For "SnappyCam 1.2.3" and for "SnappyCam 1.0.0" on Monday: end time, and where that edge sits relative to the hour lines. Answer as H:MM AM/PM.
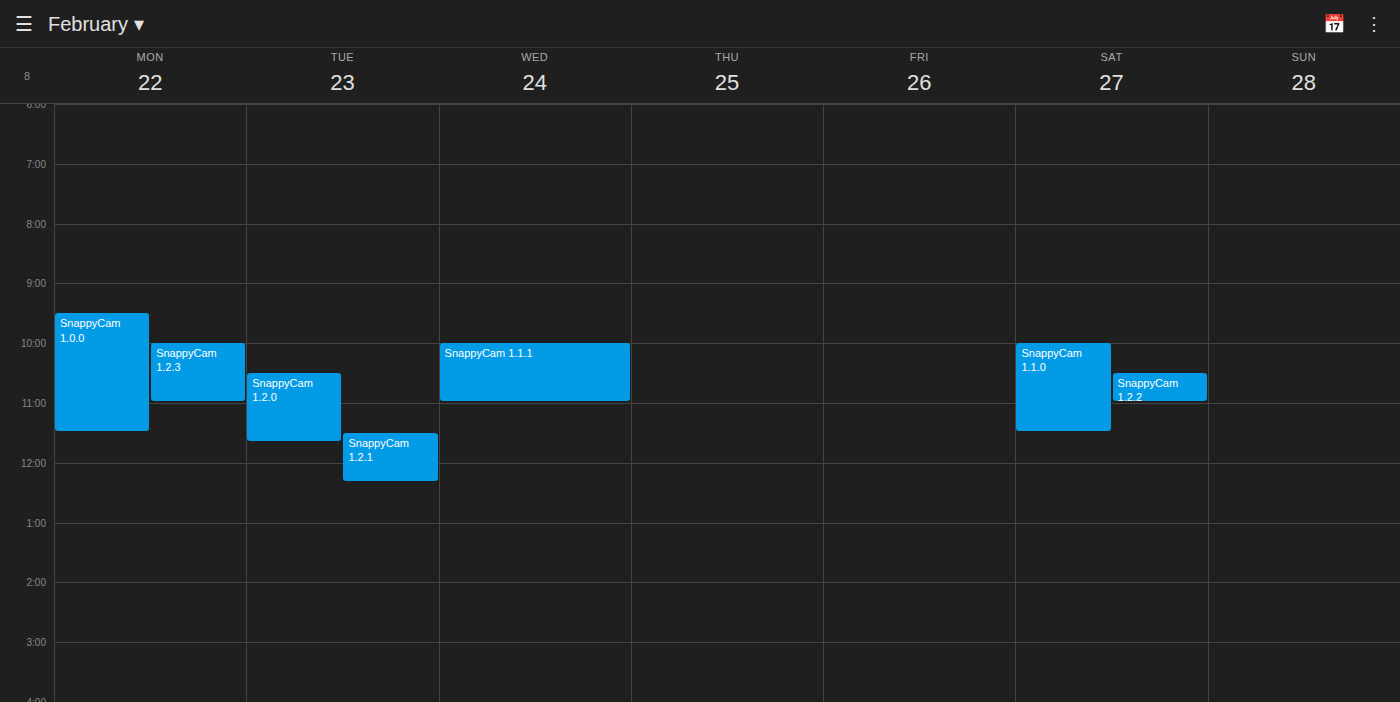
"SnappyCam 1.2.3": 11:00 AM, exactly on the 11 AM line. "SnappyCam 1.0.0": 11:30 AM, halfway between the 11 AM and 12 PM lines.